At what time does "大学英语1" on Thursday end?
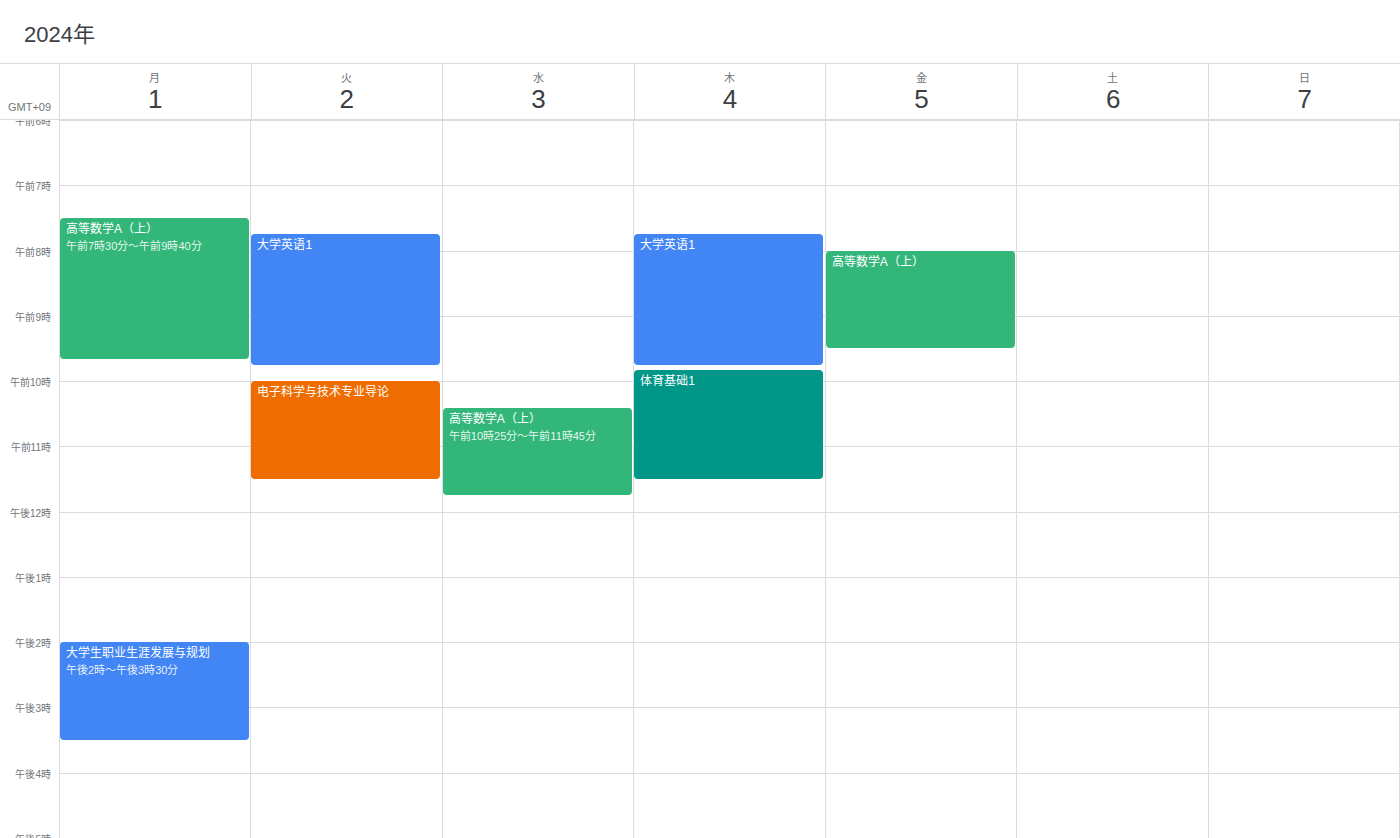
9:45 AM